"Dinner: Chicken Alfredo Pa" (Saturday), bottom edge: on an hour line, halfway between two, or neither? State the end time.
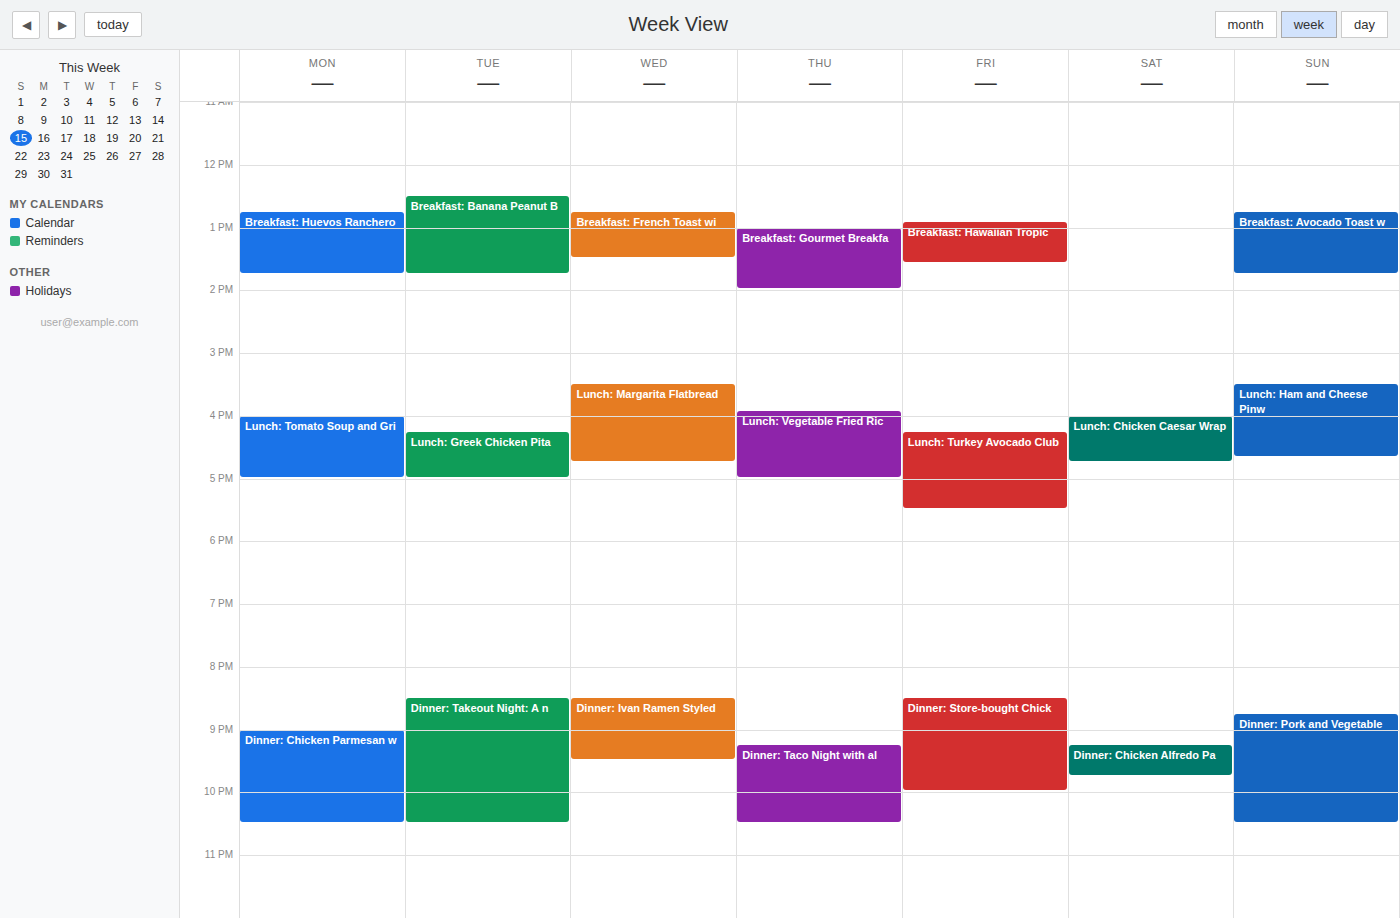
9:45 PM -- neither: three quarters of the way from the 9 PM line to the 10 PM line.